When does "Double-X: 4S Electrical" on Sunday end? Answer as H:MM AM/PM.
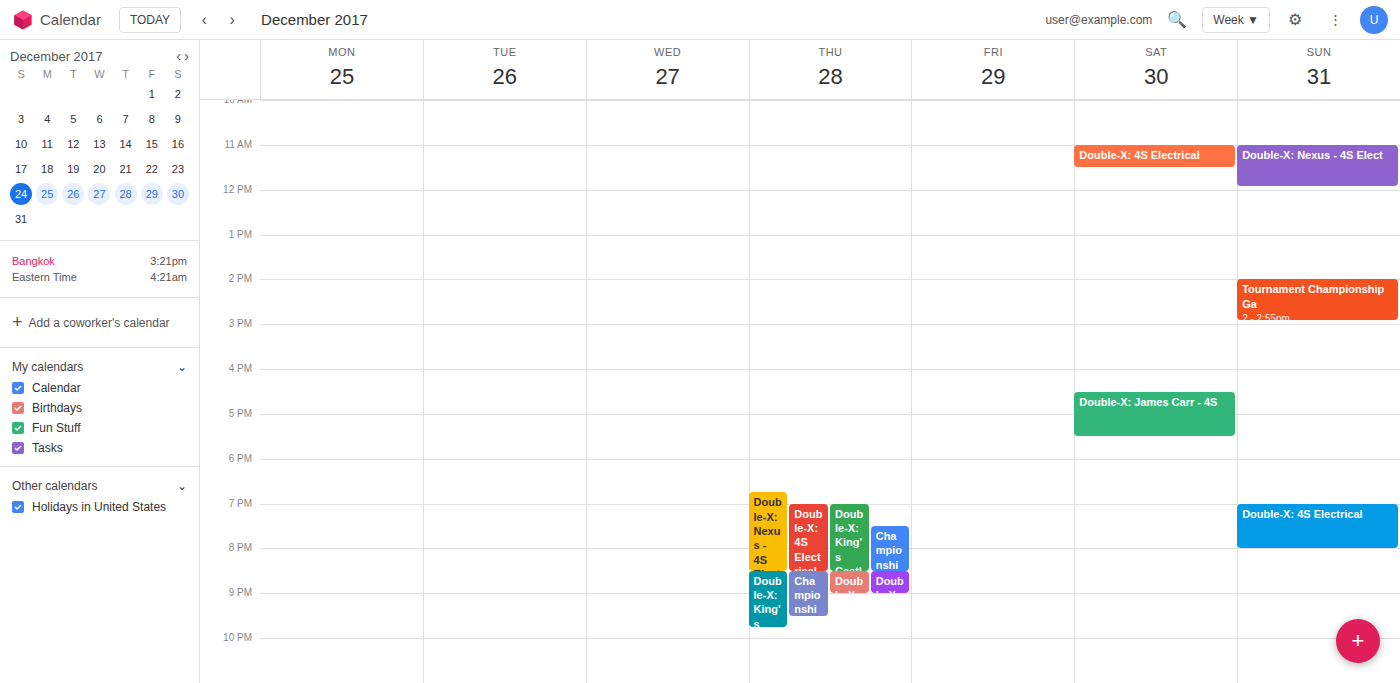
8:00 PM